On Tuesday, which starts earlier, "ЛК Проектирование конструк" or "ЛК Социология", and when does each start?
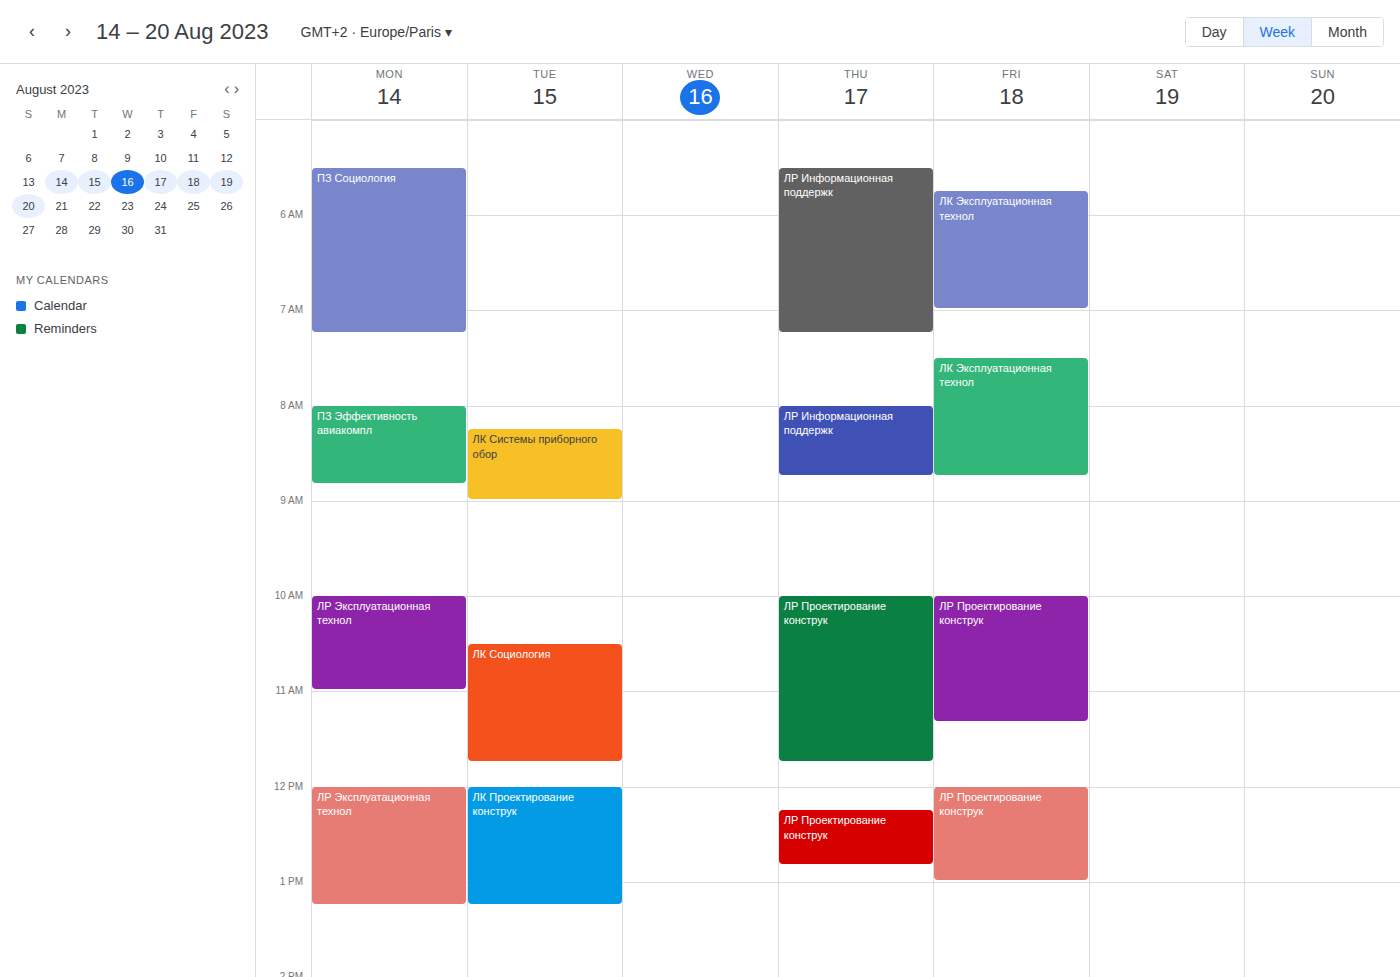
"ЛК Социология" 10:30 AM; "ЛК Проектирование конструк" 12:00 PM.